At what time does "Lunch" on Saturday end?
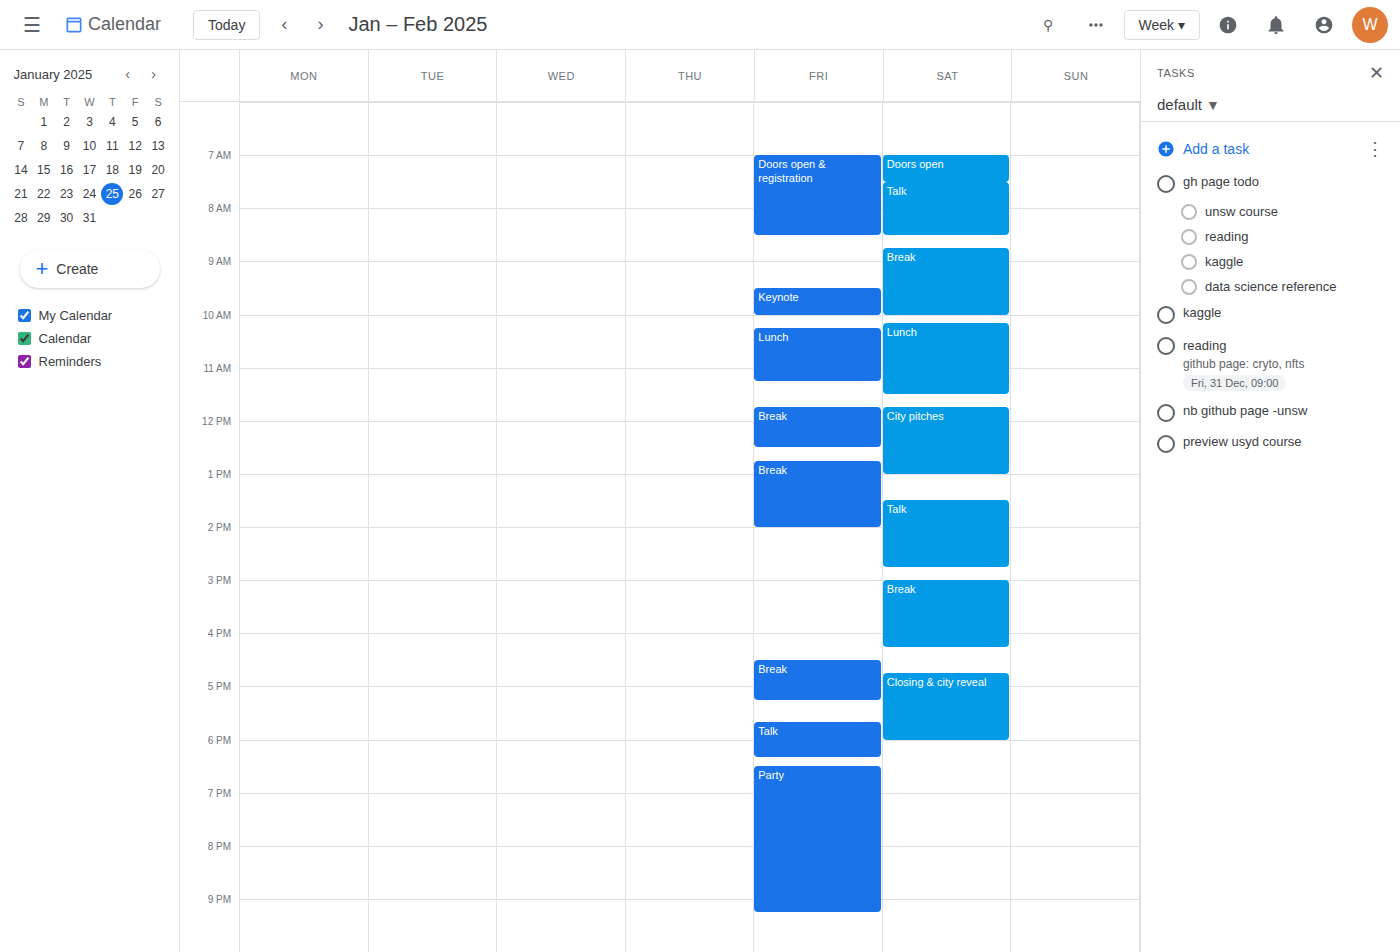
11:30